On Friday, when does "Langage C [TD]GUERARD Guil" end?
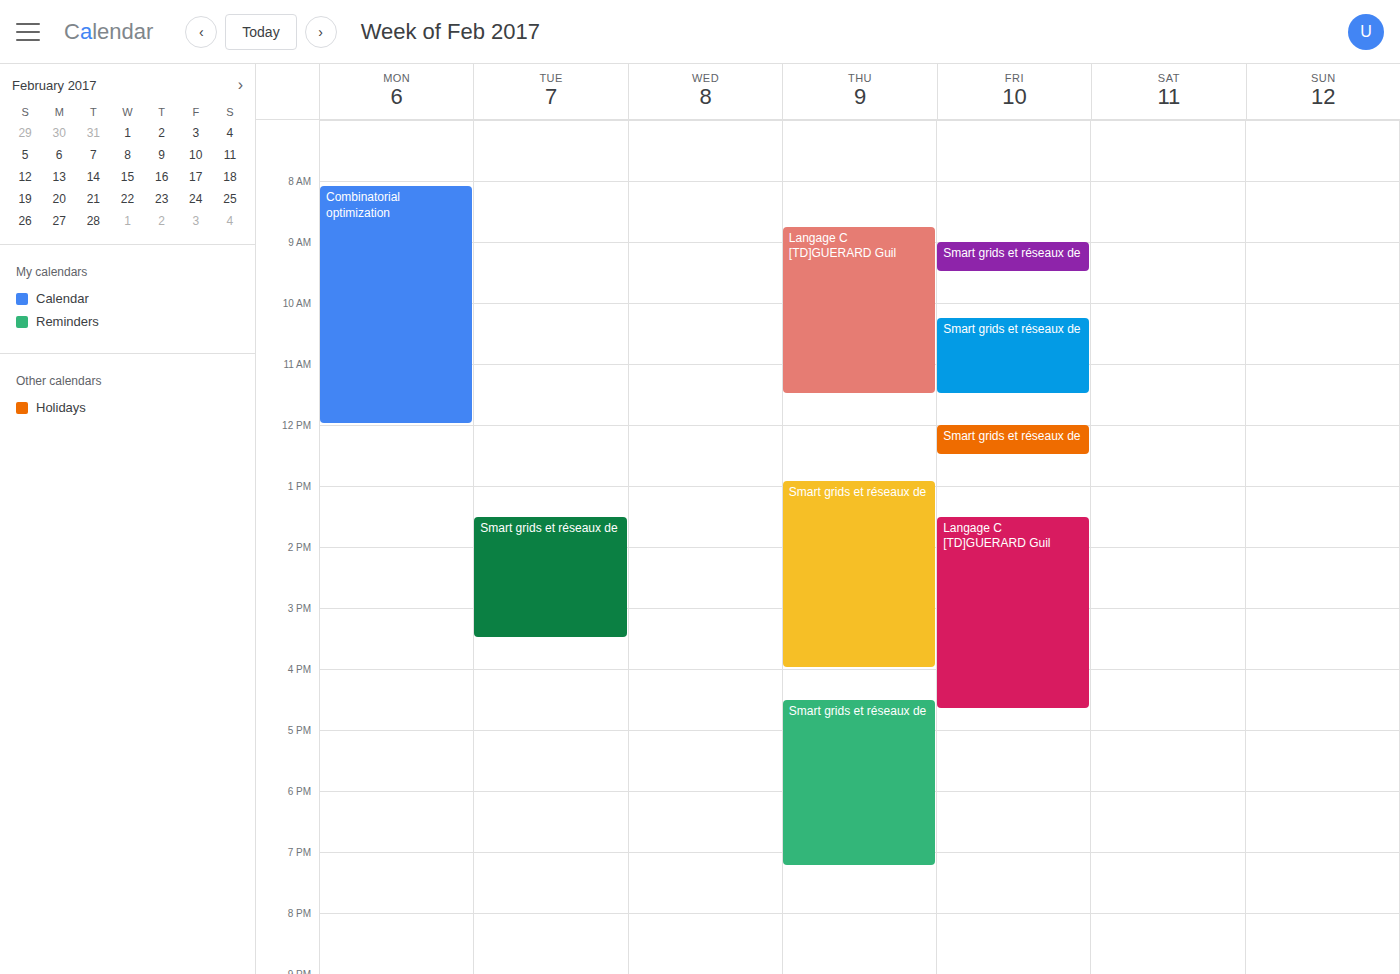
4:40 PM